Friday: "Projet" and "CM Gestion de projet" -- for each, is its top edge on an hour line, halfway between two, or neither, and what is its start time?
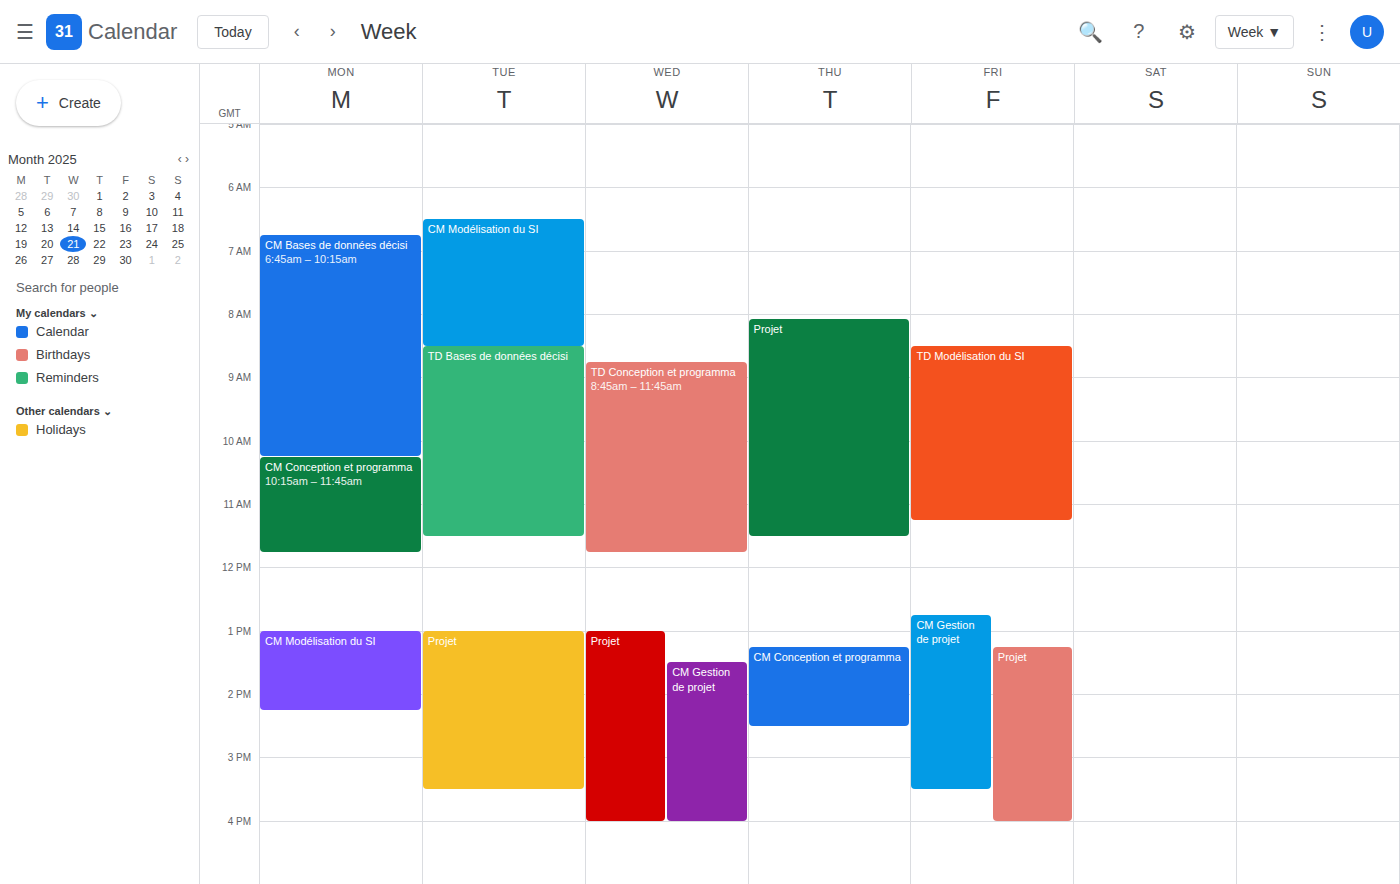
"Projet": 1:15 PM, neither: a quarter of the way from the 1 PM line to the 2 PM line. "CM Gestion de projet": 12:45 PM, neither: three quarters of the way from the 12 PM line to the 1 PM line.